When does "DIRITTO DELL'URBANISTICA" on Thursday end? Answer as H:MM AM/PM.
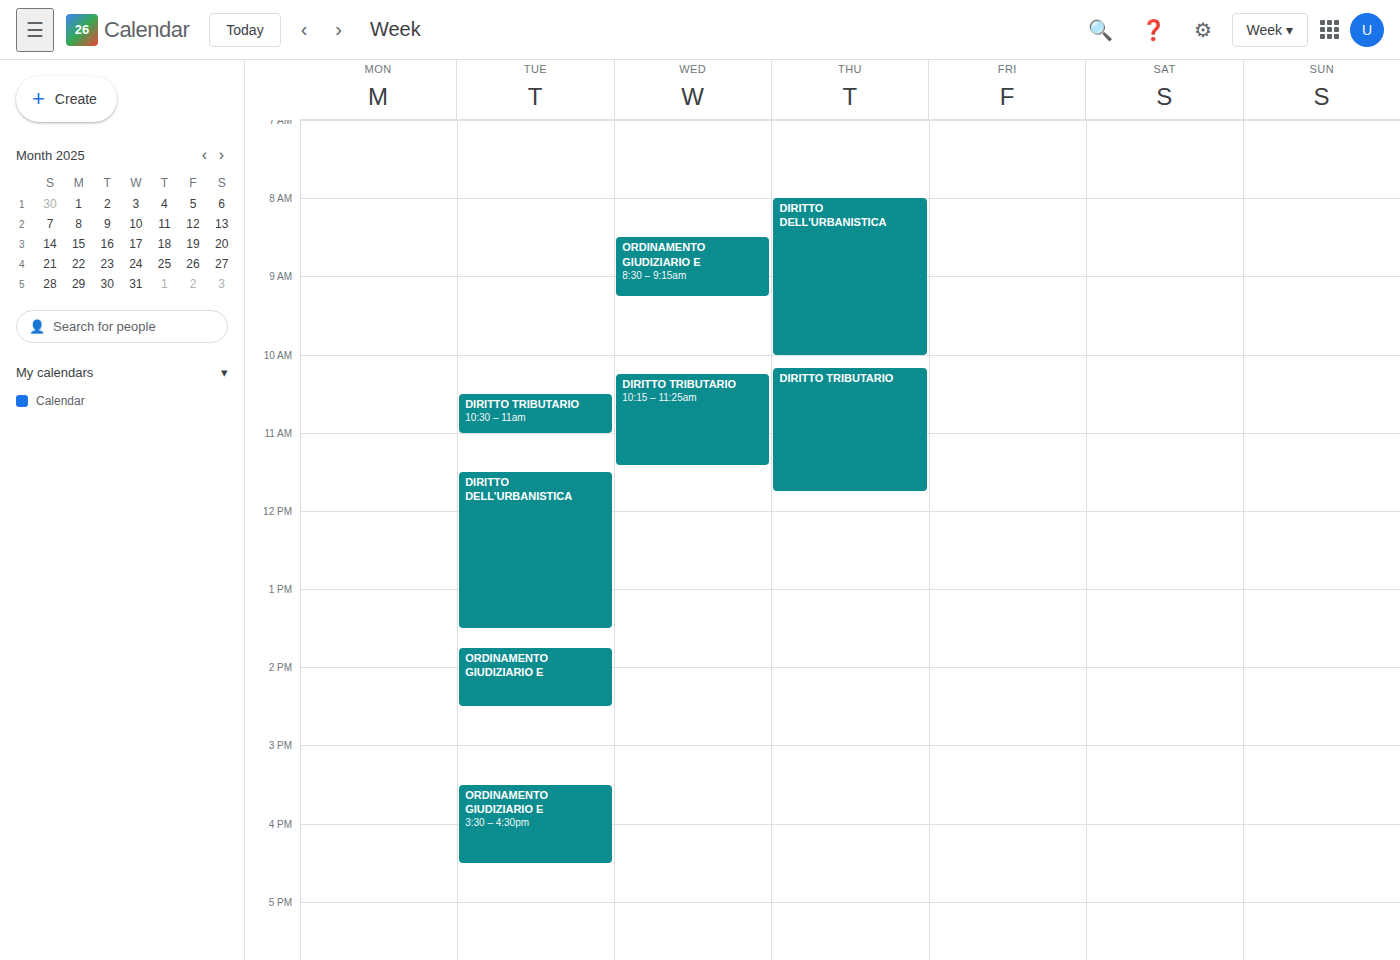
10:00 AM